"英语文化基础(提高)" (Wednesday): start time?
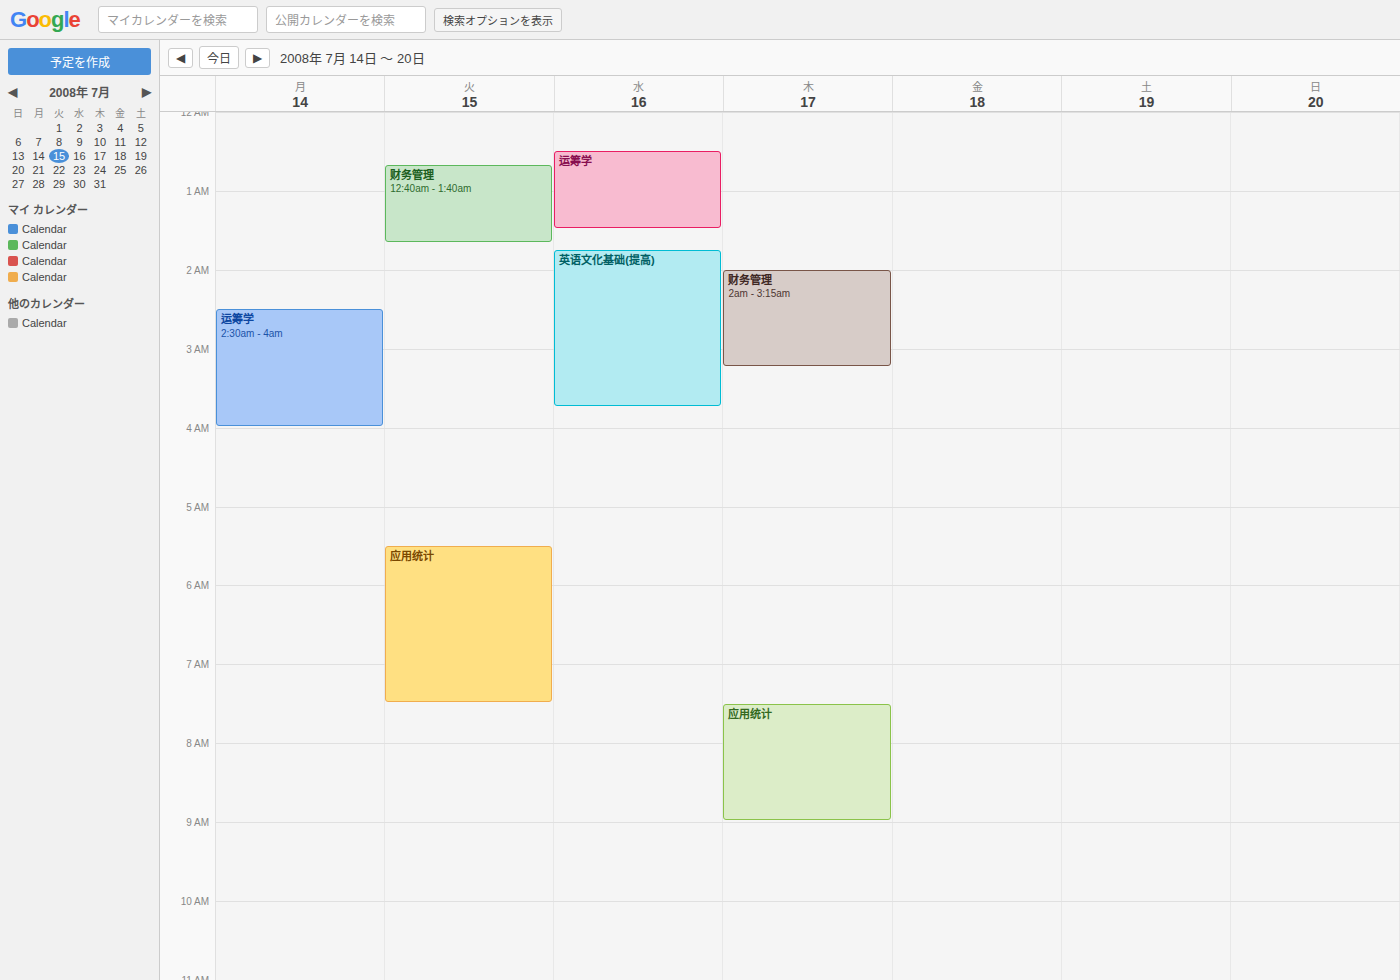
1:45 AM